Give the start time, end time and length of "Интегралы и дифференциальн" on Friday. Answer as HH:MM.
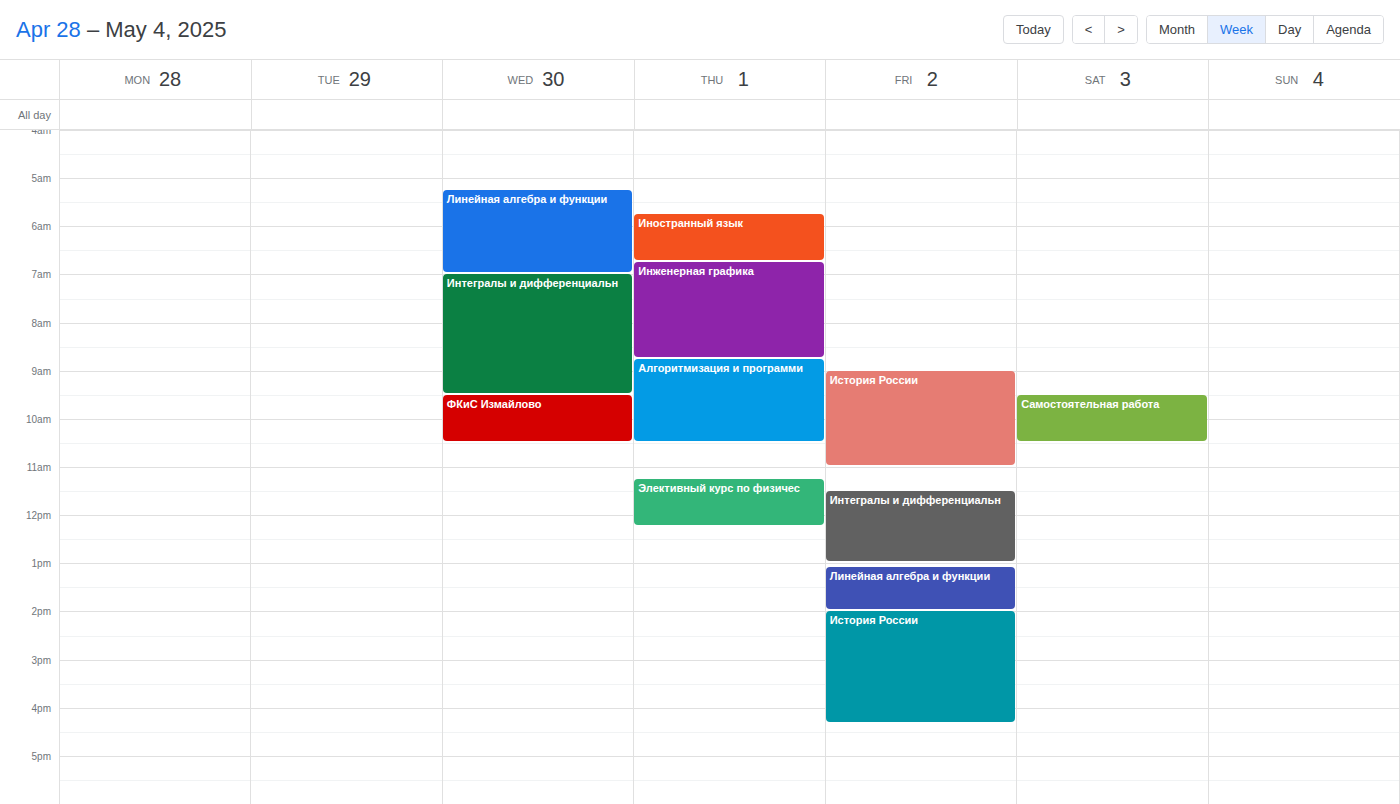
11:30 to 13:00, 1 hour 30 minutes